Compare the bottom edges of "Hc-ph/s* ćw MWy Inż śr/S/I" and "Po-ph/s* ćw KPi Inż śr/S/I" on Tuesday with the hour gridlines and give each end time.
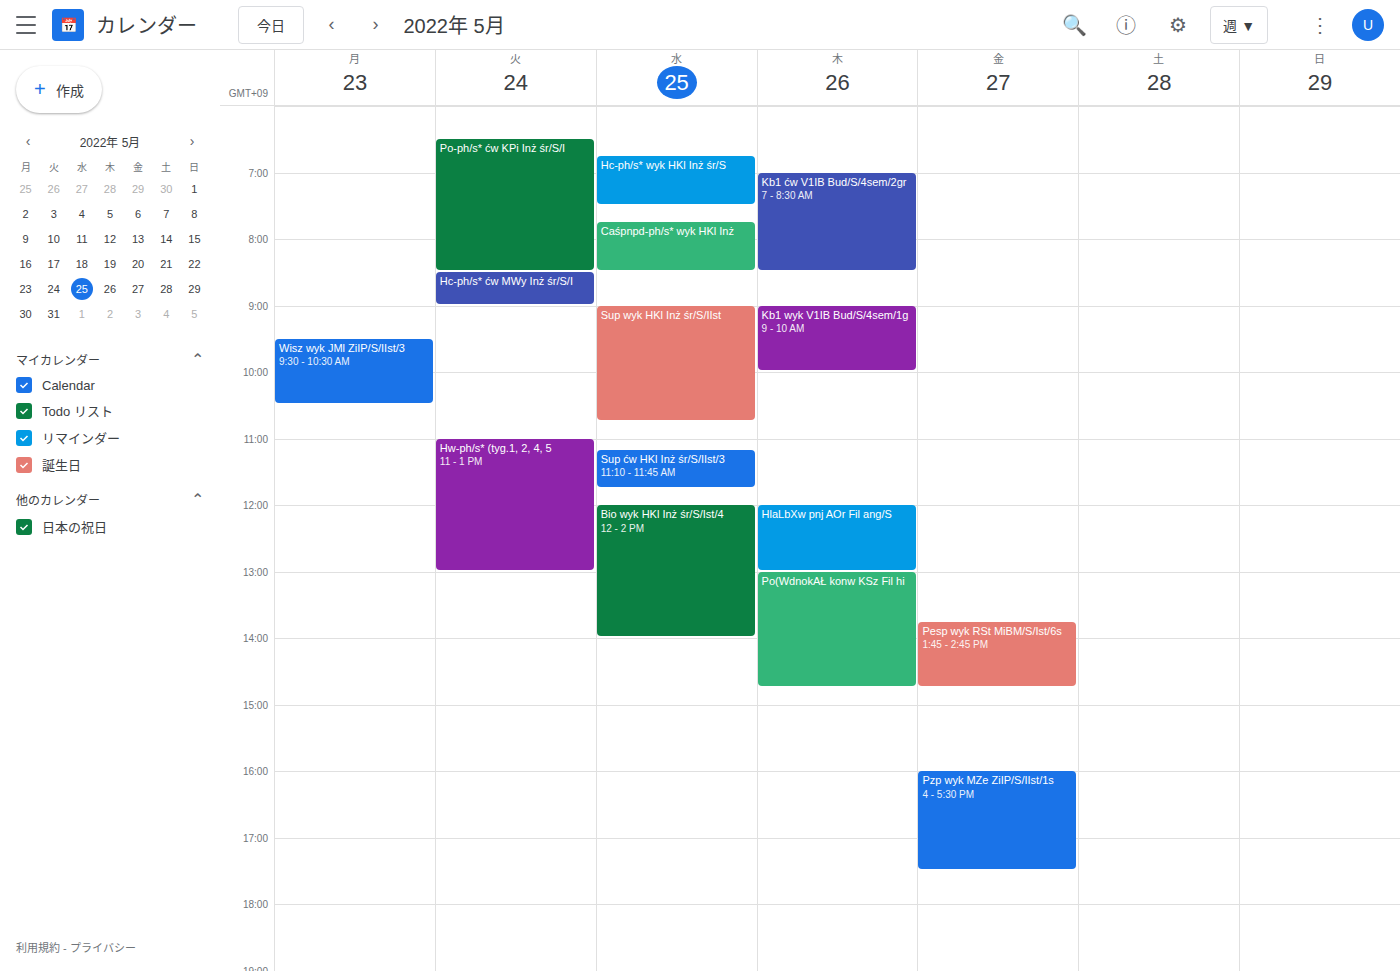
"Hc-ph/s* ćw MWy Inż śr/S/I": 09:00, exactly on the 09:00 line. "Po-ph/s* ćw KPi Inż śr/S/I": 08:30, halfway between the 08:00 and 09:00 lines.